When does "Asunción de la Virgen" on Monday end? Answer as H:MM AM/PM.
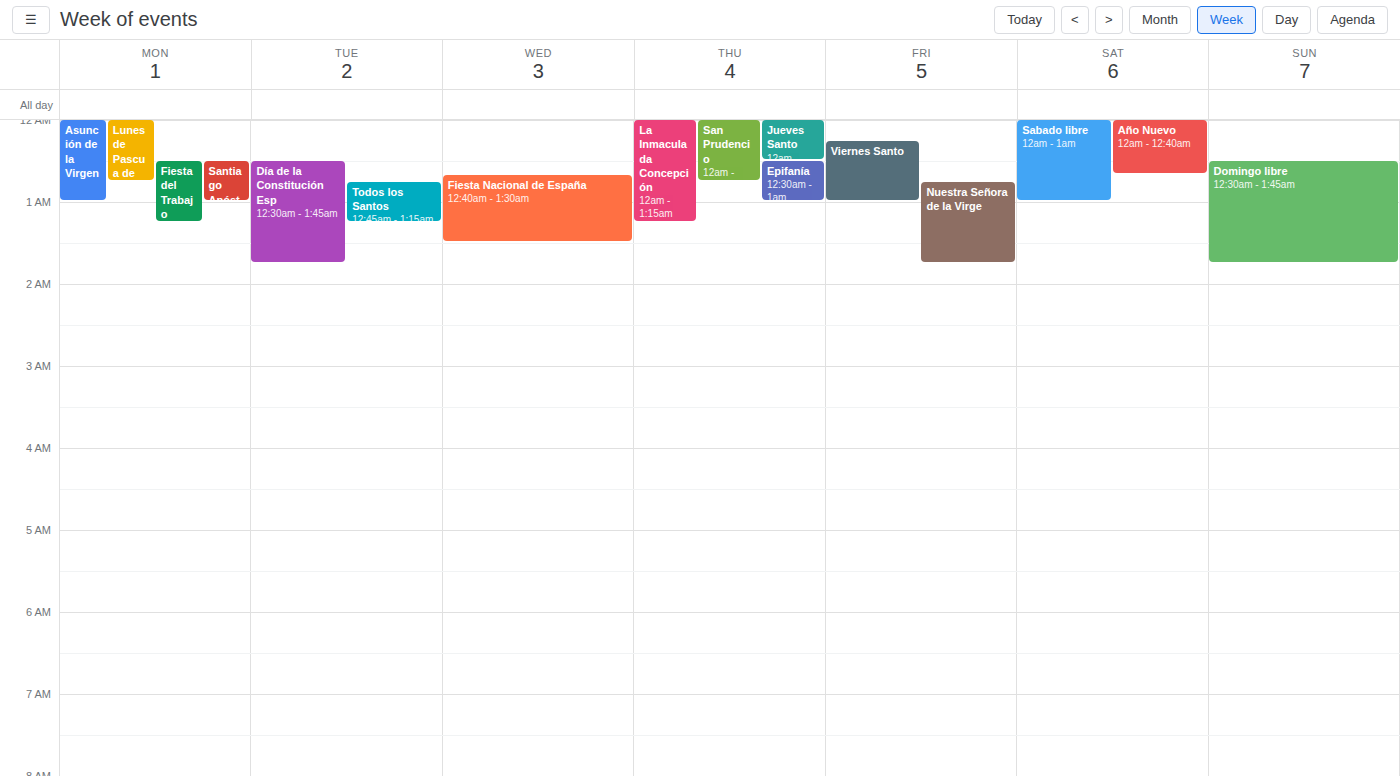
1:00 AM